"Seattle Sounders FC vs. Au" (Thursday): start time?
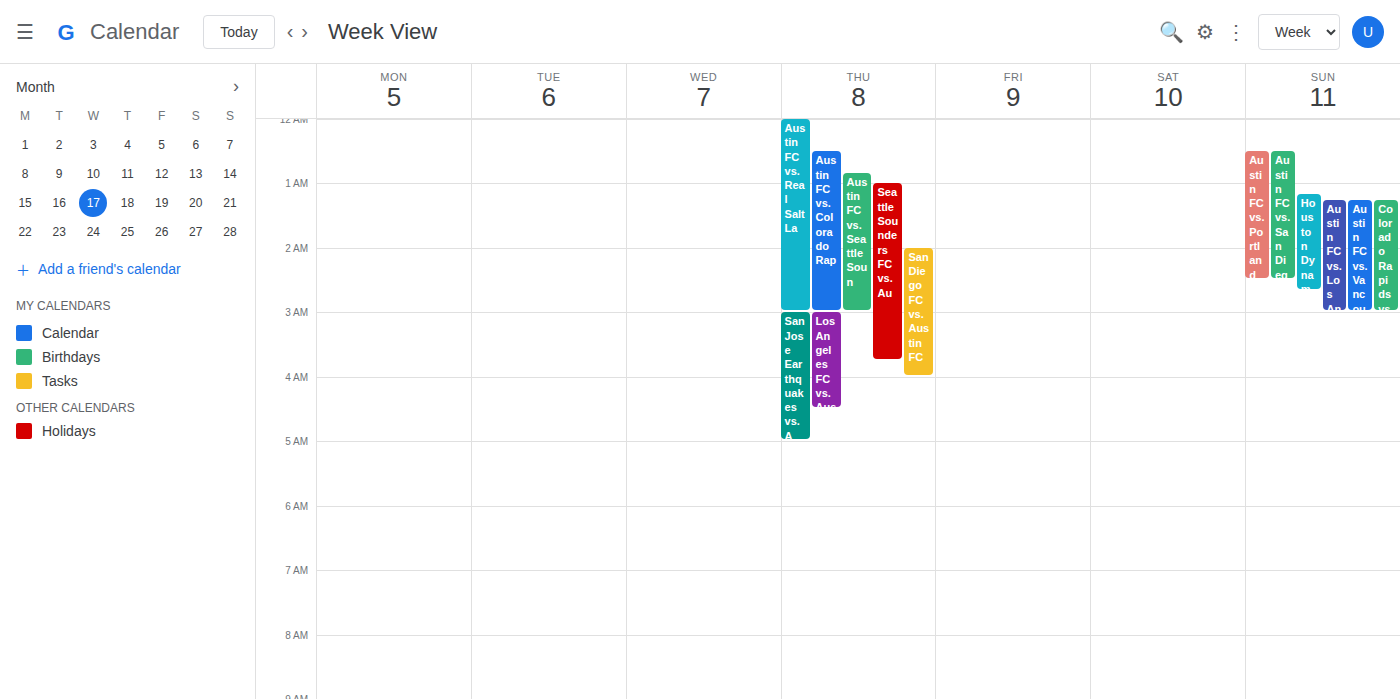
1:00 AM